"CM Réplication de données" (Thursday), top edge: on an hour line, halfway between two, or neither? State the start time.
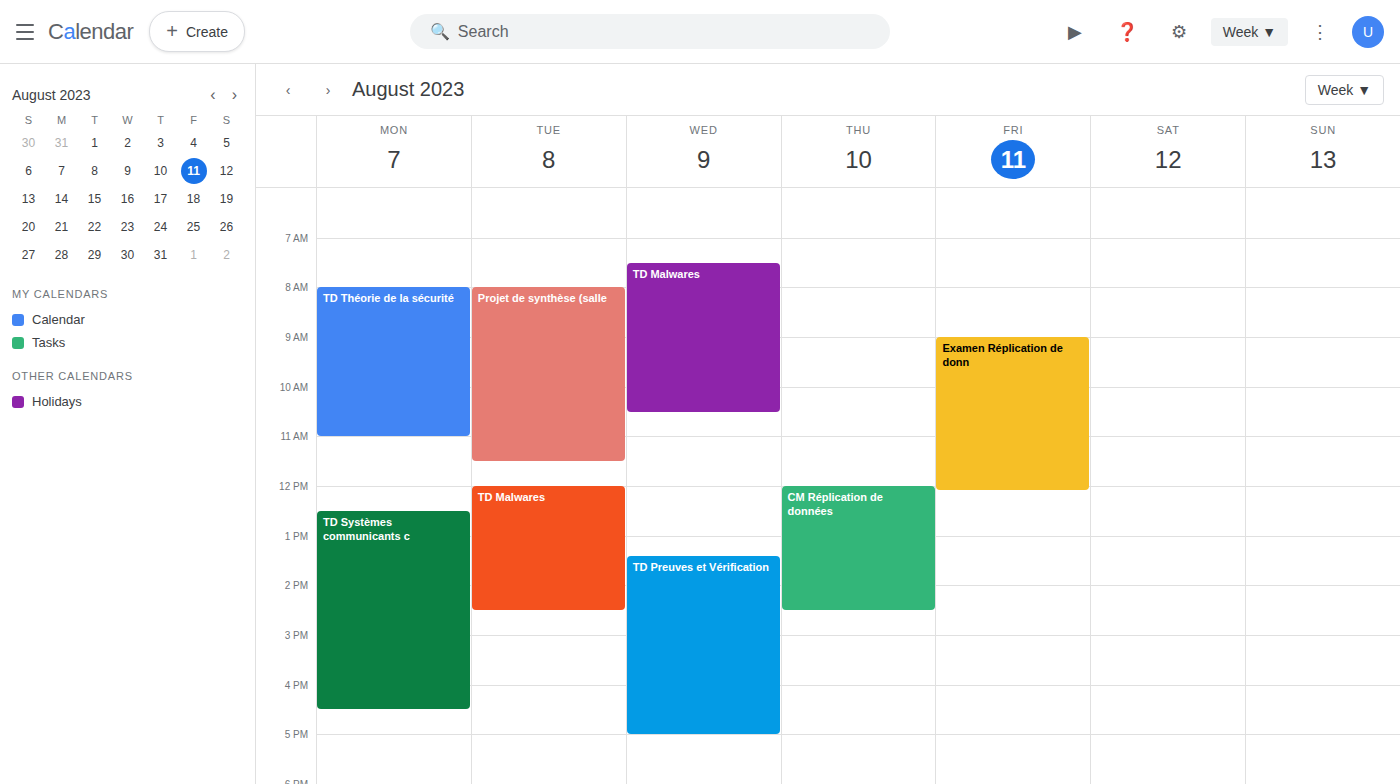
12:00 PM -- exactly on the 12 PM line.